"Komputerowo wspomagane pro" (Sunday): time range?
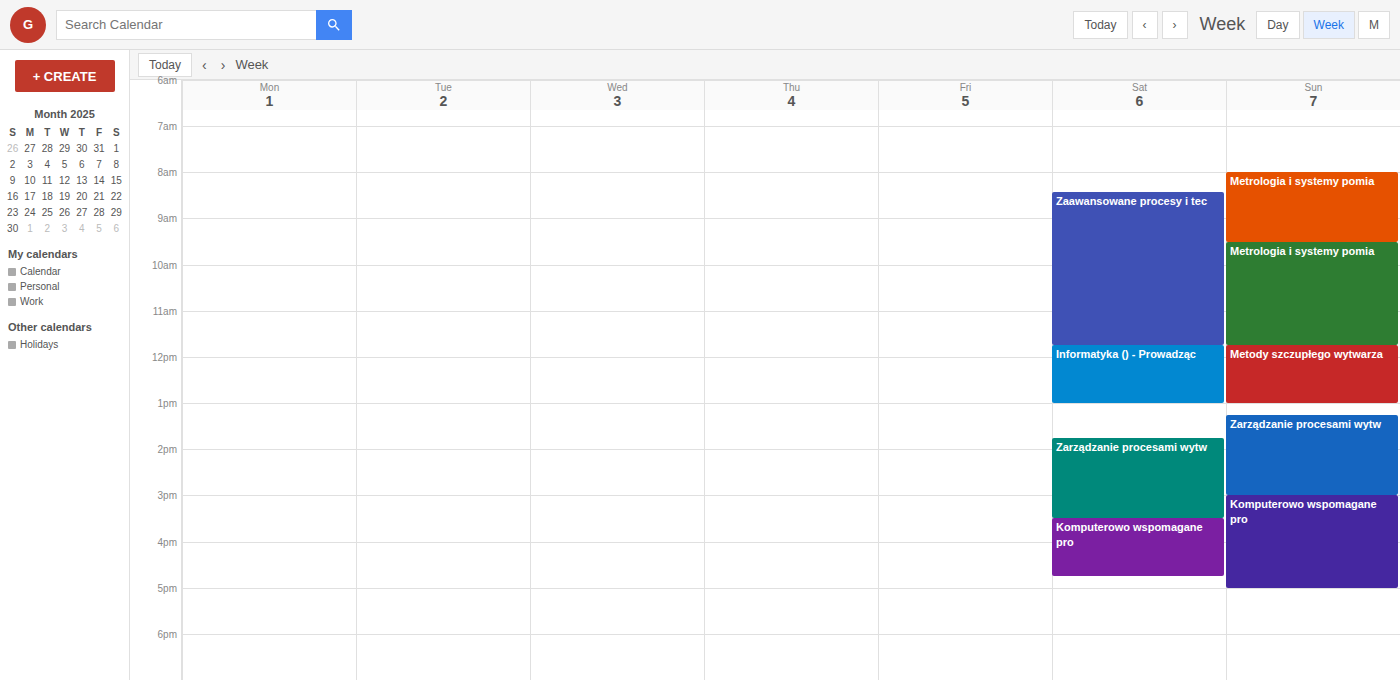
3:00 PM to 5:00 PM